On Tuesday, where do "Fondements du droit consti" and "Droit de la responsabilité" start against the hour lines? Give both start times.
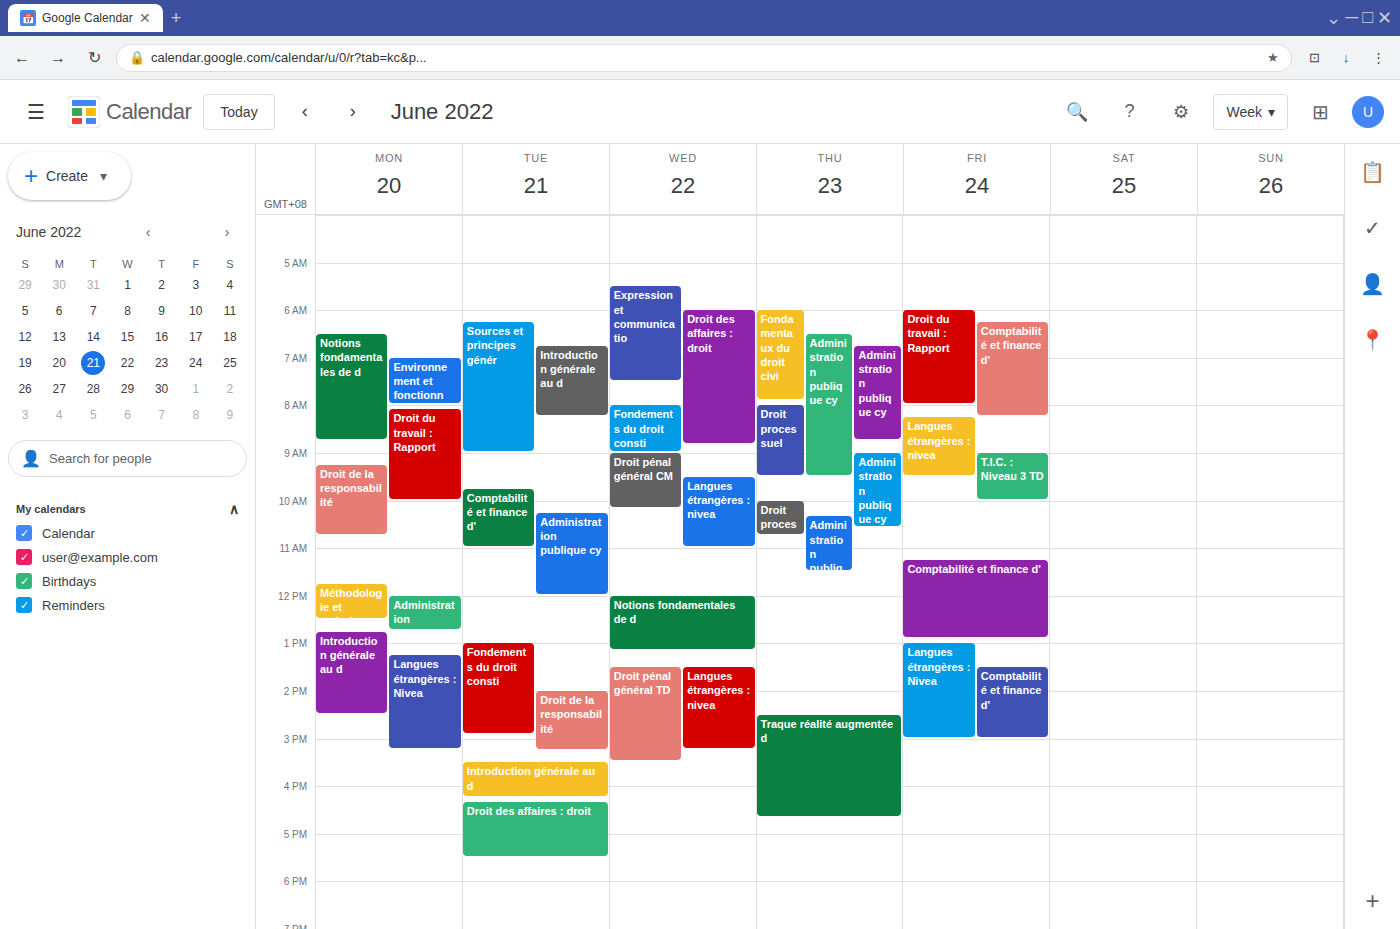
"Fondements du droit consti": 1:00 PM, exactly on the 1 PM line. "Droit de la responsabilité": 2:00 PM, exactly on the 2 PM line.